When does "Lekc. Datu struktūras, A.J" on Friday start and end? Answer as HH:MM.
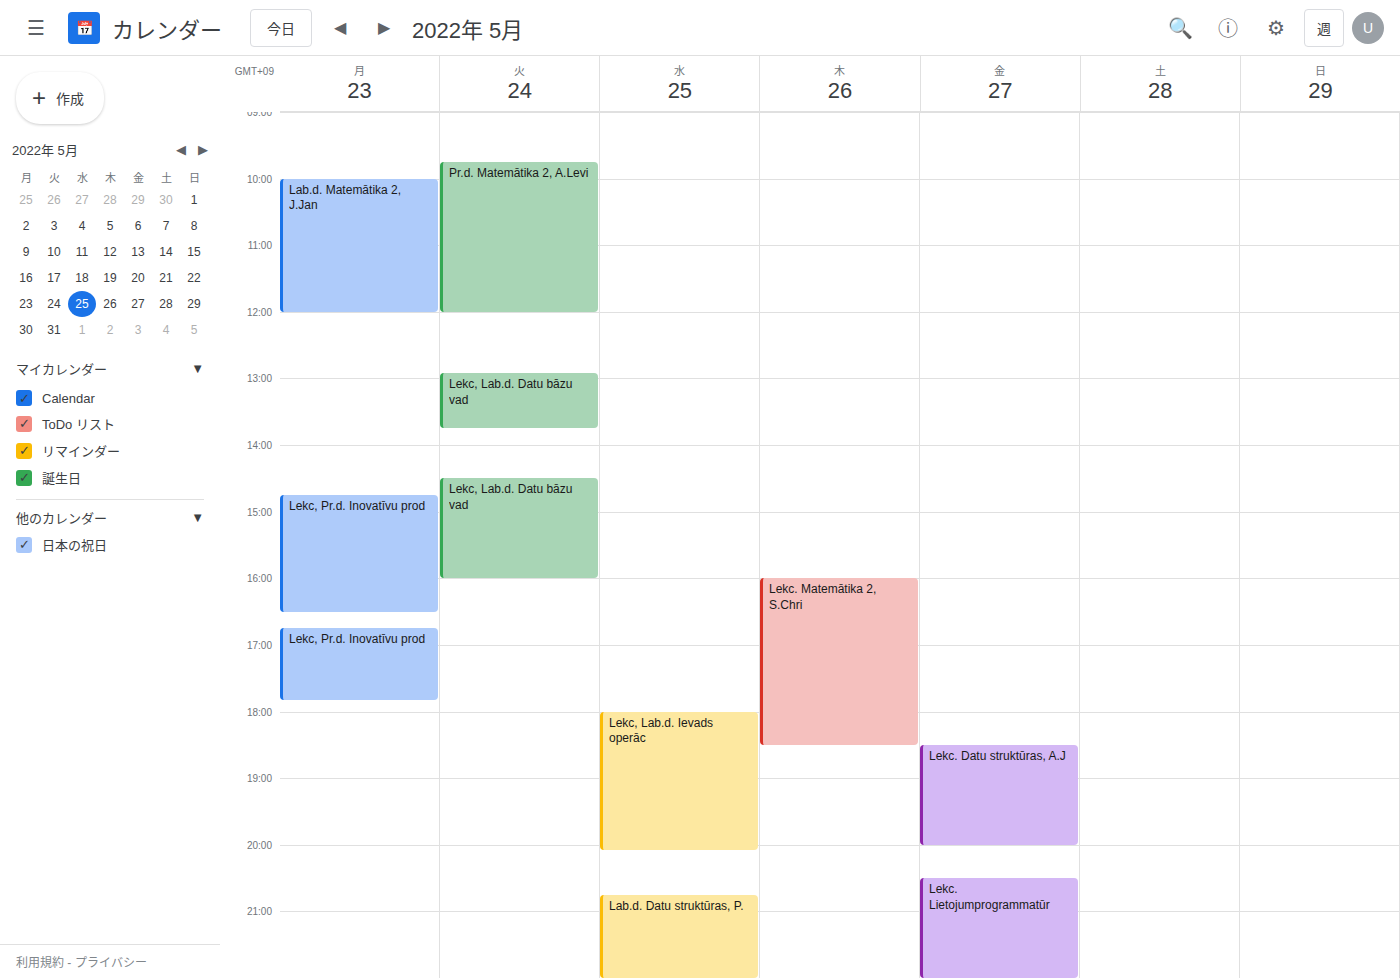
18:30 to 20:00